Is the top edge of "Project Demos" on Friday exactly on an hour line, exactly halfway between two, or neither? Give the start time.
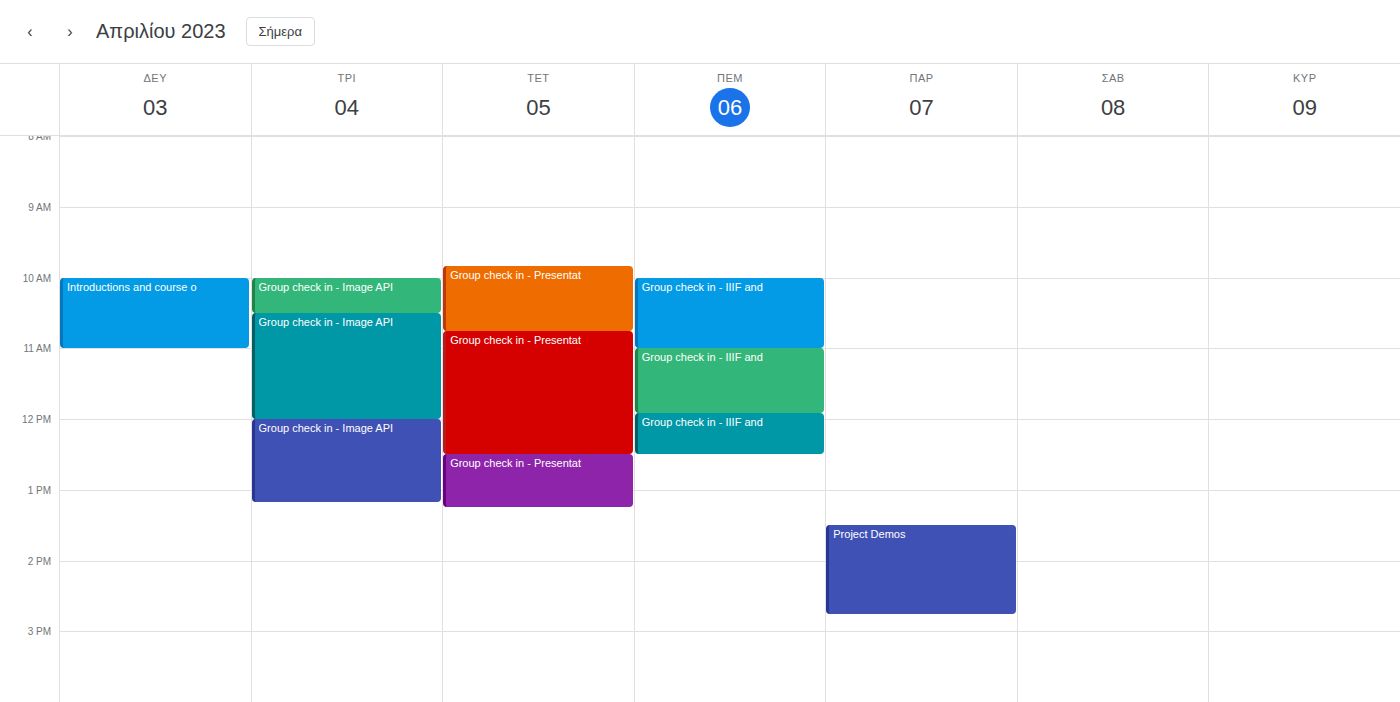
13:30 -- halfway between the 13:00 and 14:00 lines.